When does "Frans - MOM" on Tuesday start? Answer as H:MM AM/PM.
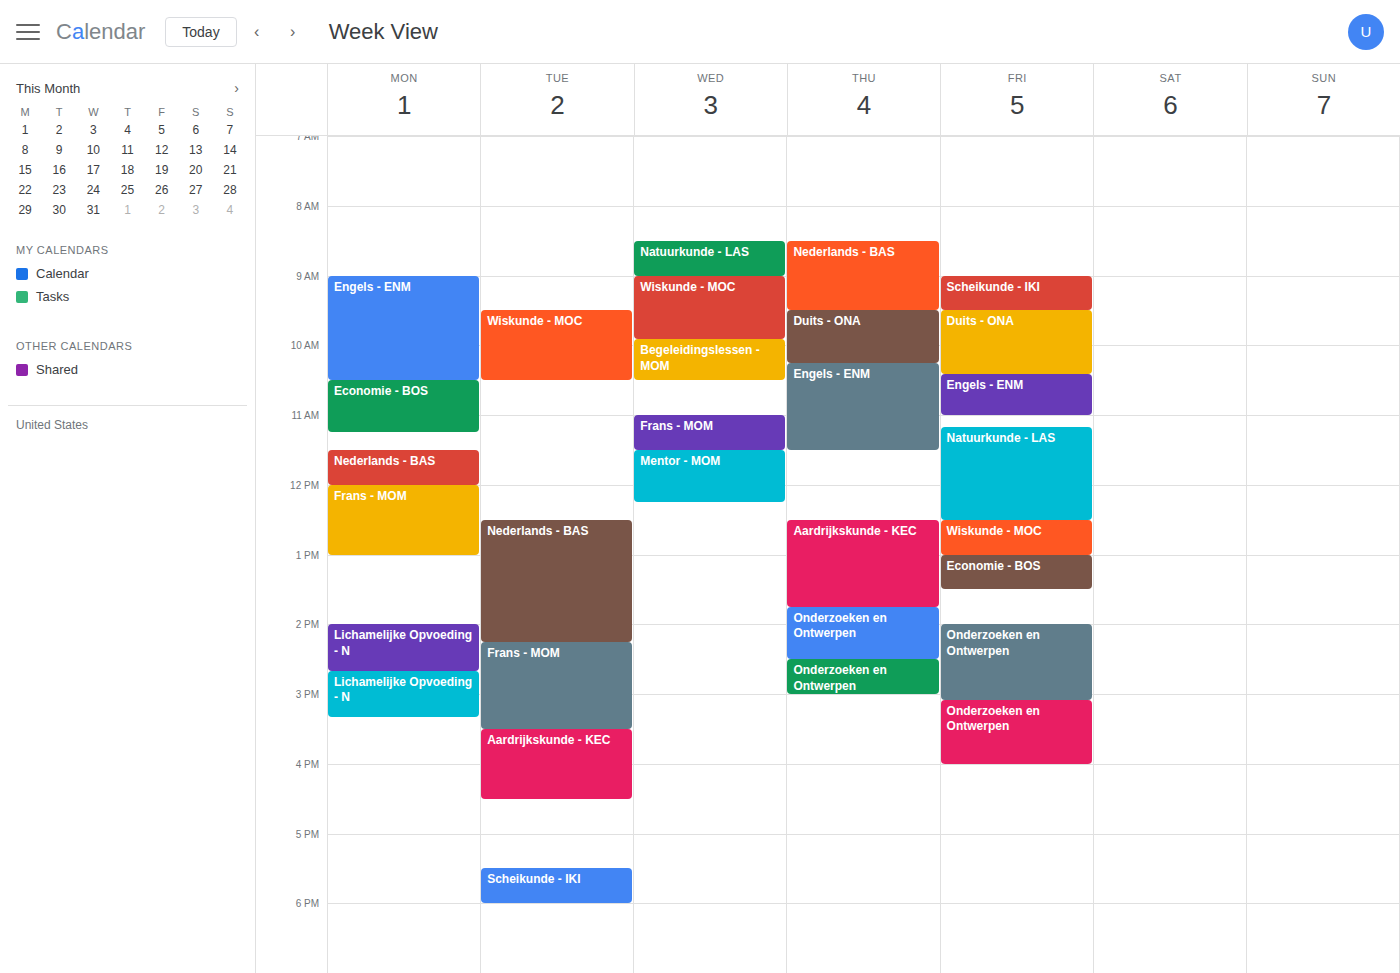
2:15 PM